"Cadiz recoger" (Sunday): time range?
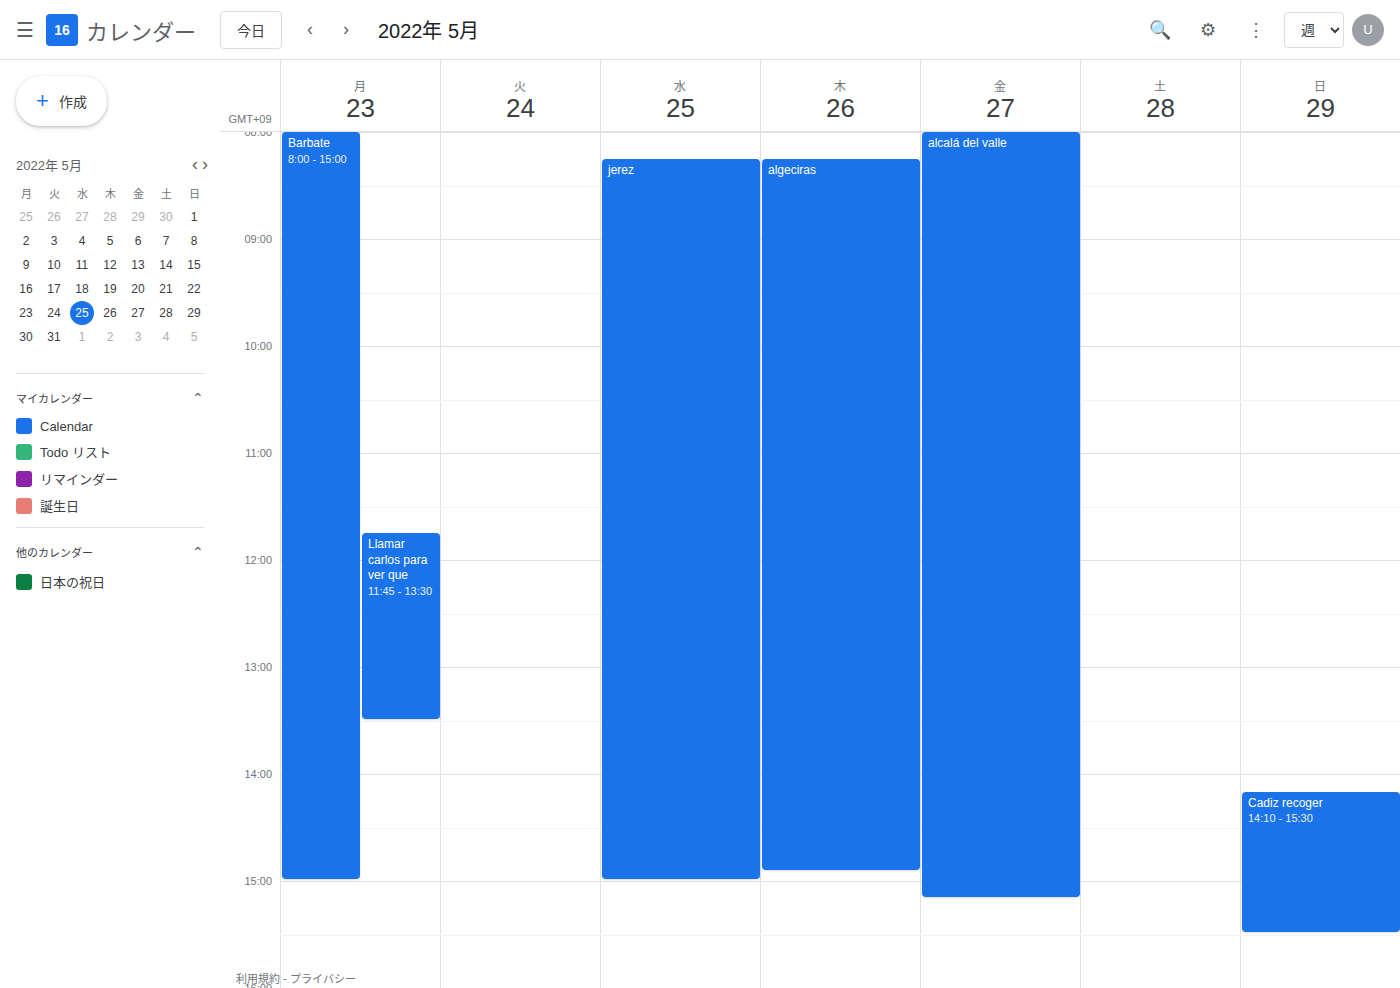
2:10 PM to 3:30 PM